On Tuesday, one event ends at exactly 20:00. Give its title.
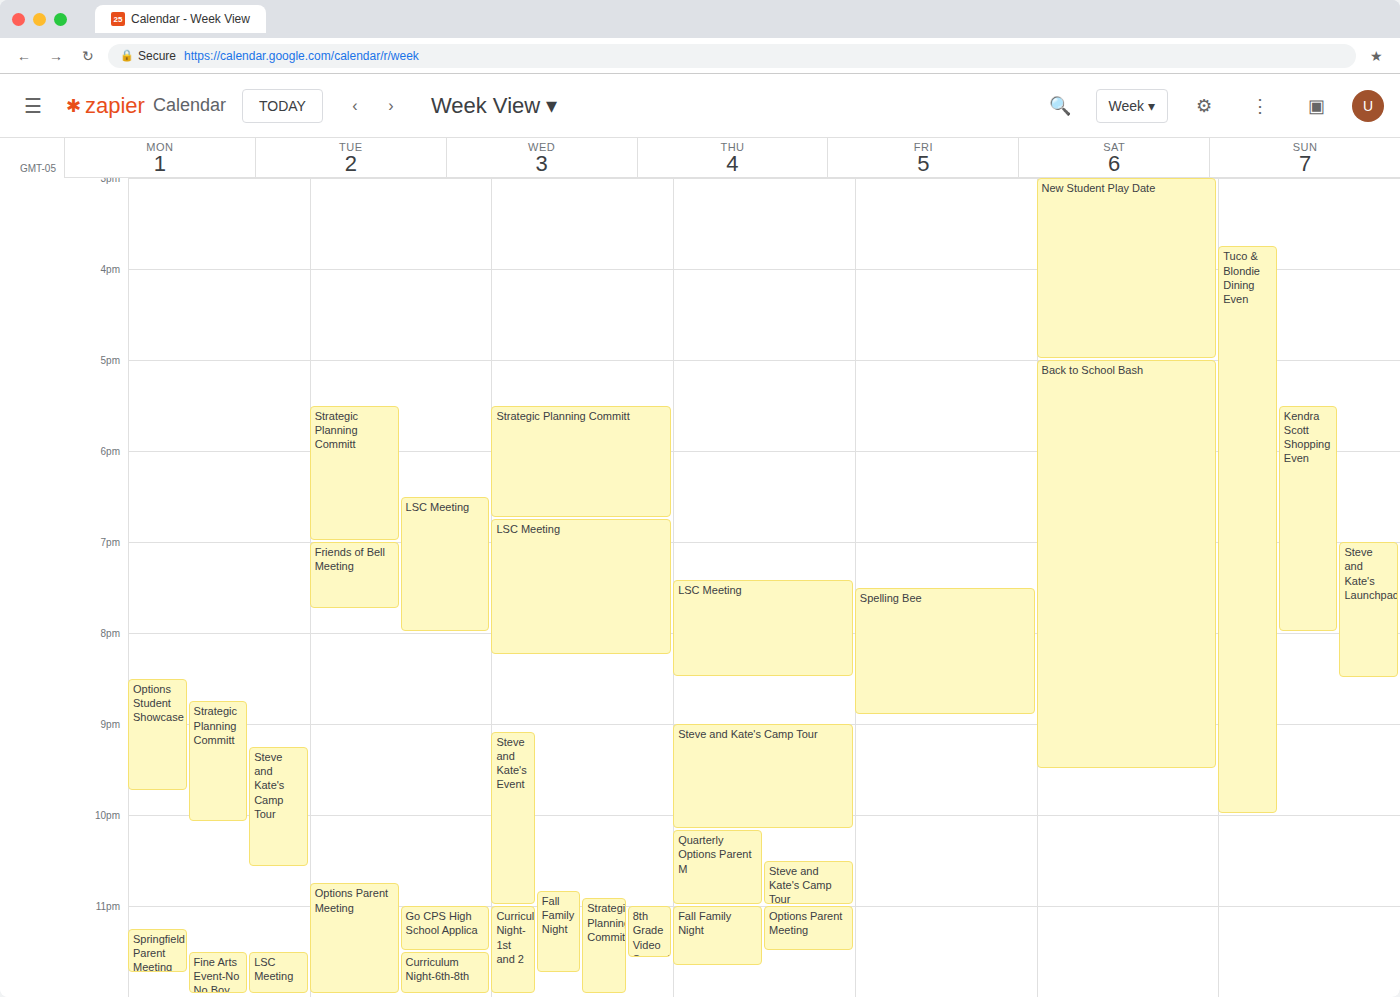
"LSC Meeting"